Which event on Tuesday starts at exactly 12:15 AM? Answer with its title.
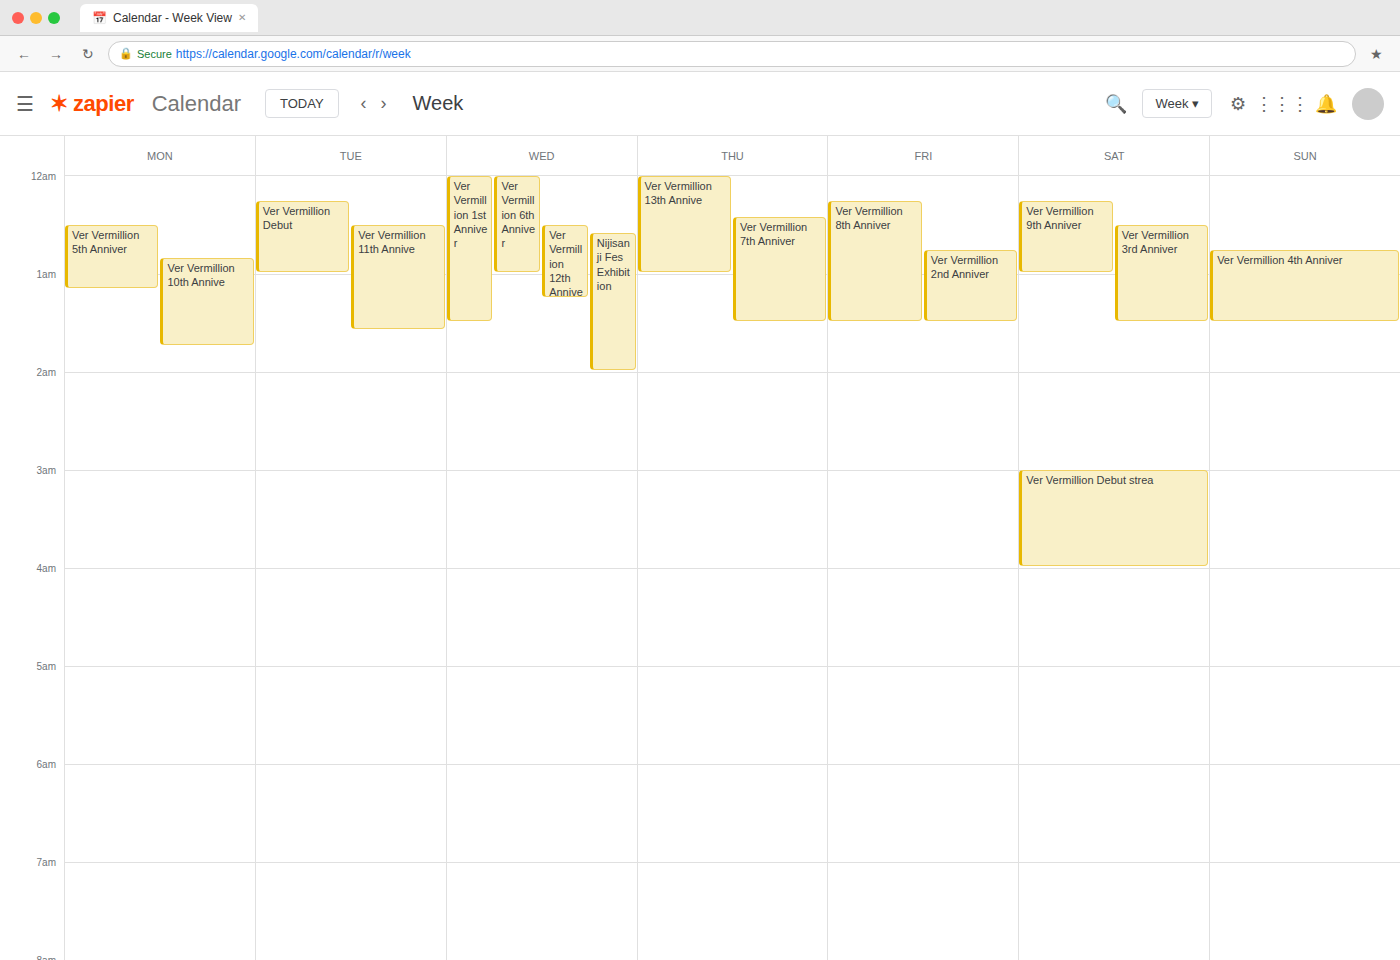
"Ver Vermillion Debut"